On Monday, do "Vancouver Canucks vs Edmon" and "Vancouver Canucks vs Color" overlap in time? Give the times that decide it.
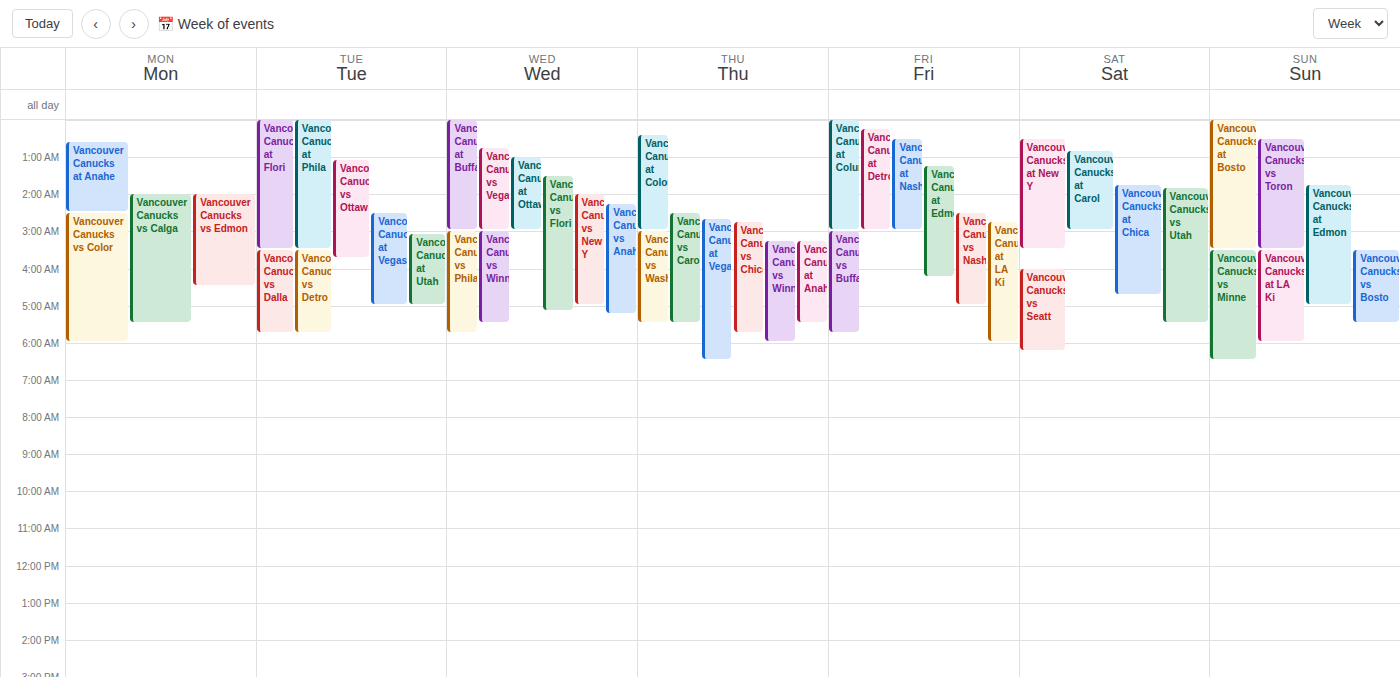
"Vancouver Canucks vs Color" starts at 2:30 AM, before "Vancouver Canucks vs Edmon" ends at 4:30 AM -- they overlap.